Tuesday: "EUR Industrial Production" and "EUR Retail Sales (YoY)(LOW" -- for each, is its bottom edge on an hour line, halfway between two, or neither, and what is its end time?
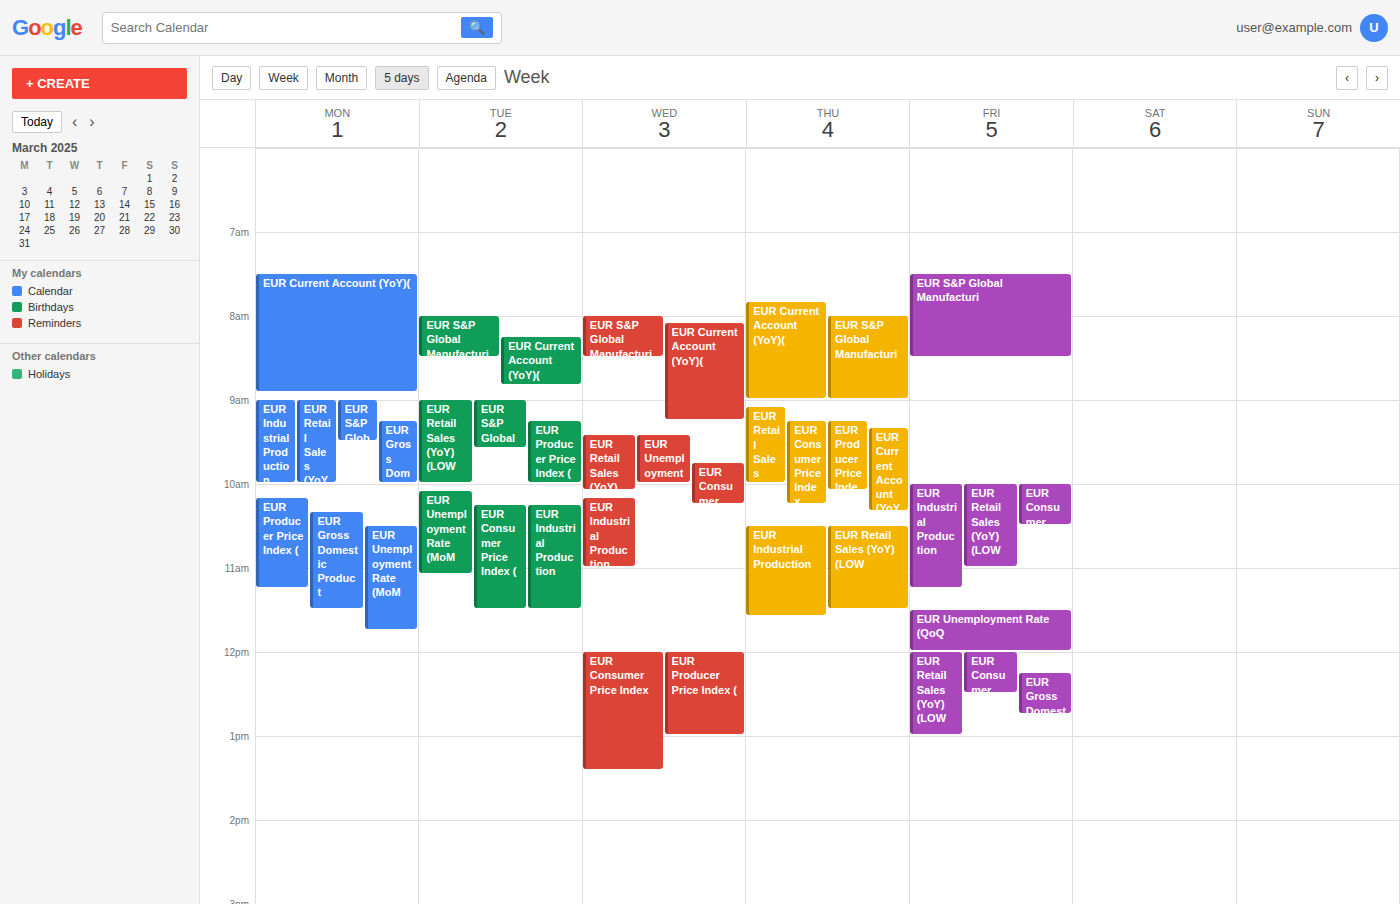
"EUR Industrial Production": 11:30, halfway between the 11:00 and 12:00 lines. "EUR Retail Sales (YoY)(LOW": 10:00, exactly on the 10:00 line.